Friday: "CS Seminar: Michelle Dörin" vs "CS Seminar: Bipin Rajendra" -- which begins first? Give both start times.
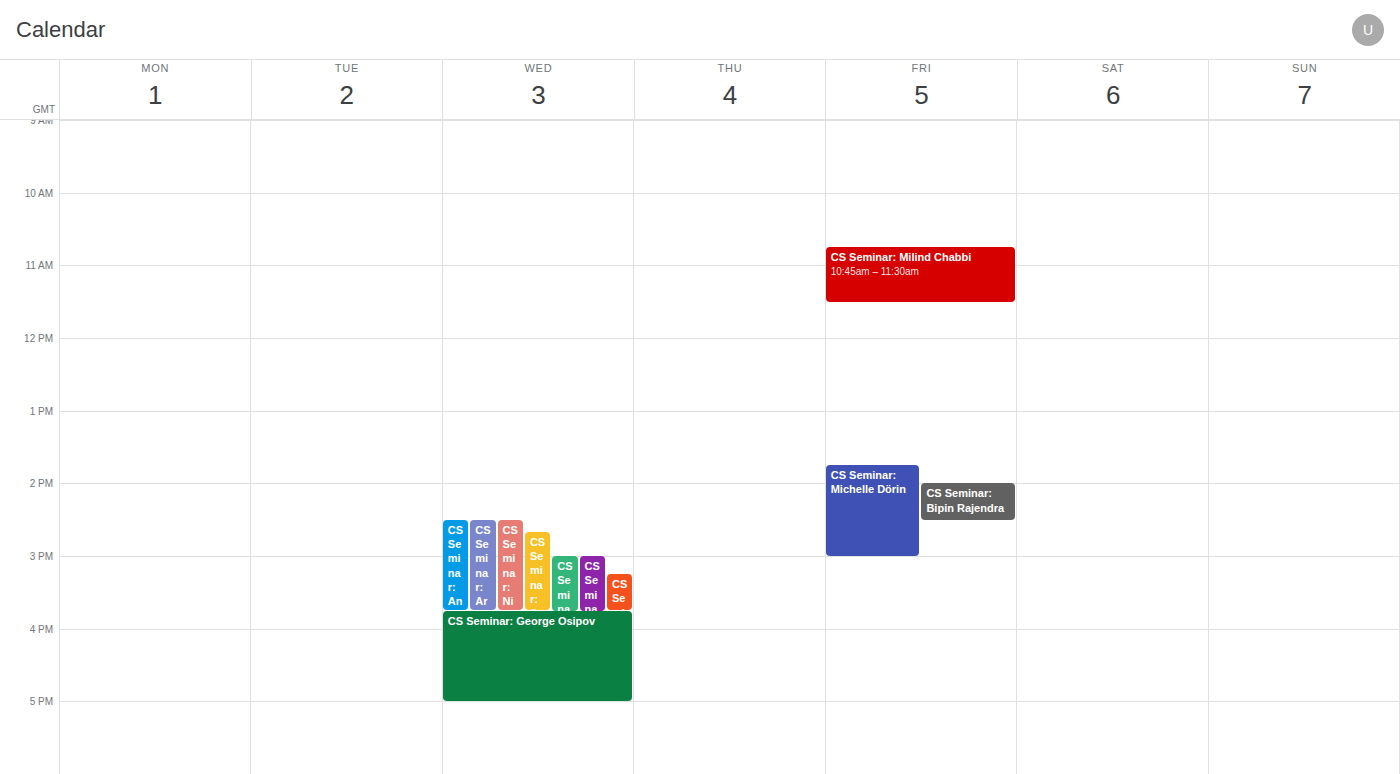
"CS Seminar: Michelle Dörin" 1:45 PM; "CS Seminar: Bipin Rajendra" 2:00 PM.